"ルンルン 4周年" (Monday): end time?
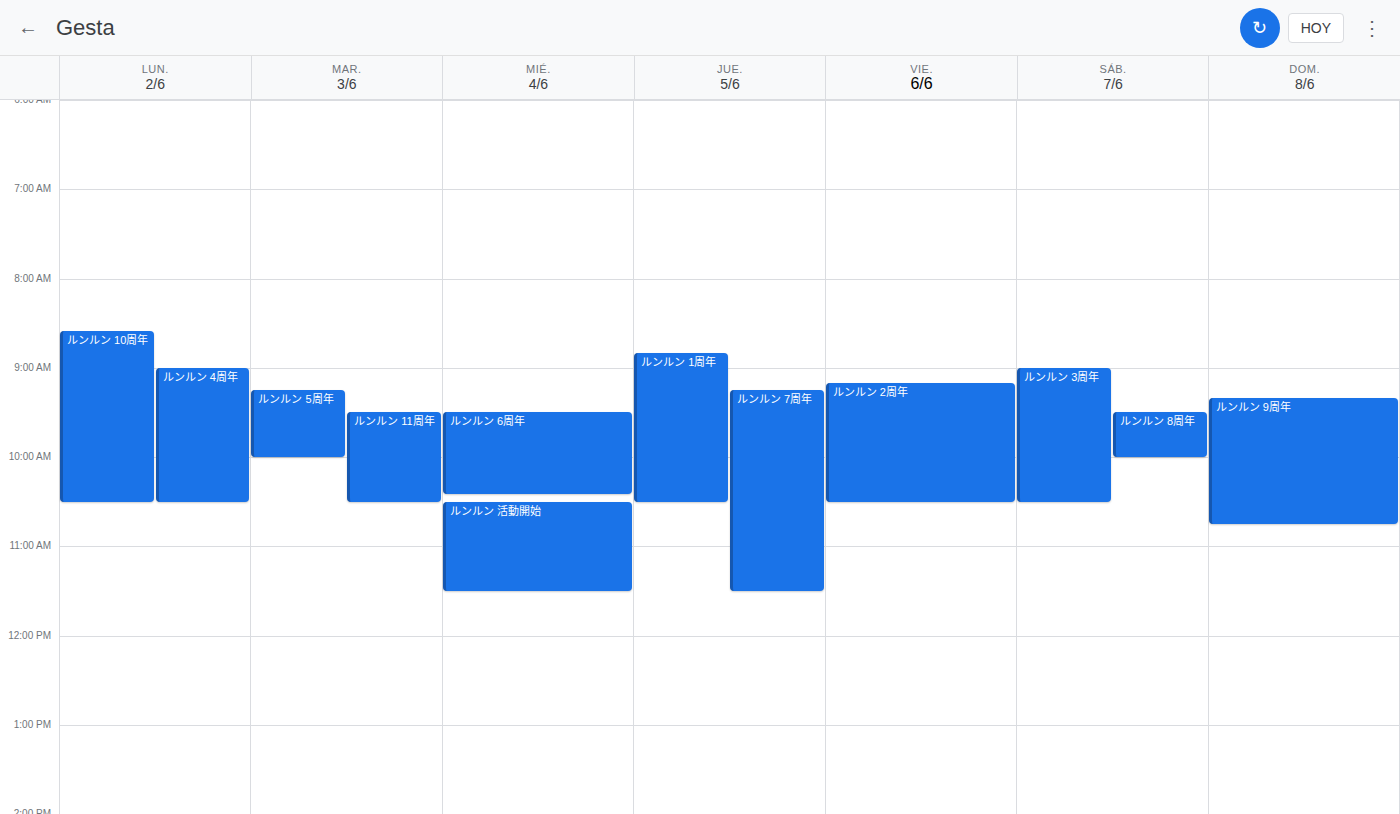
10:30